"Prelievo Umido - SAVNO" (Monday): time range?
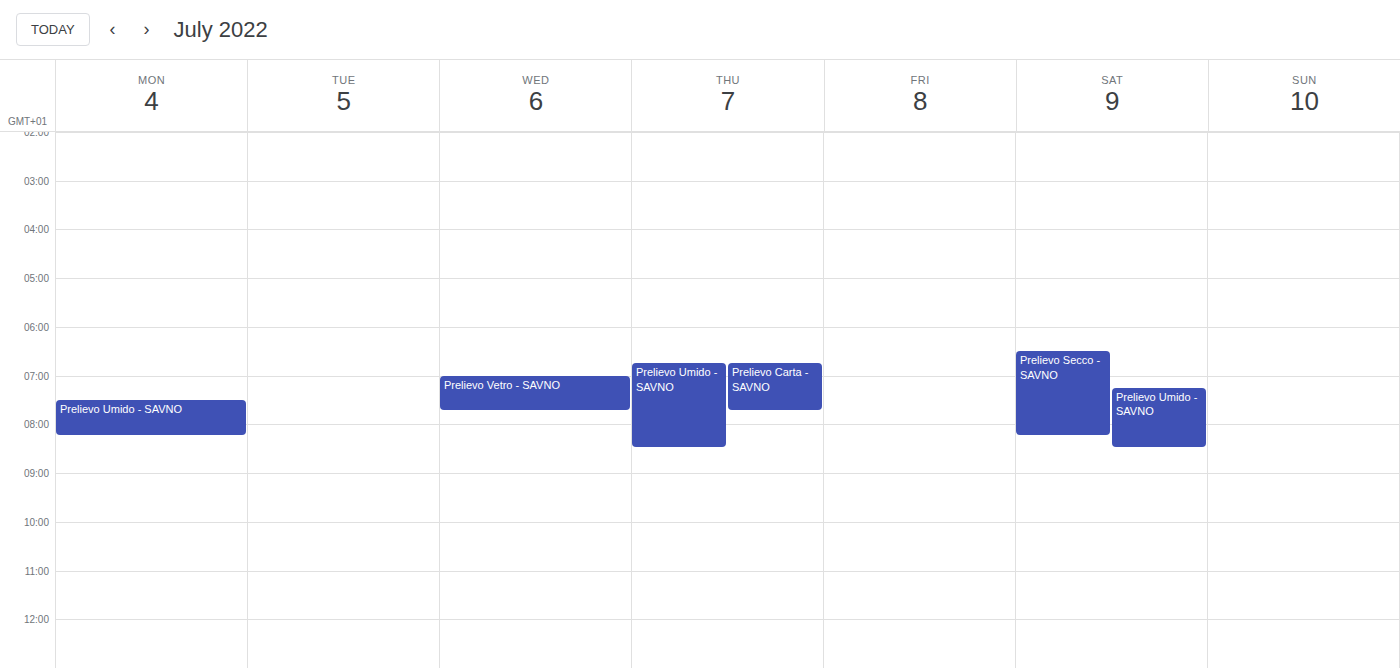
7:30 AM to 8:15 AM